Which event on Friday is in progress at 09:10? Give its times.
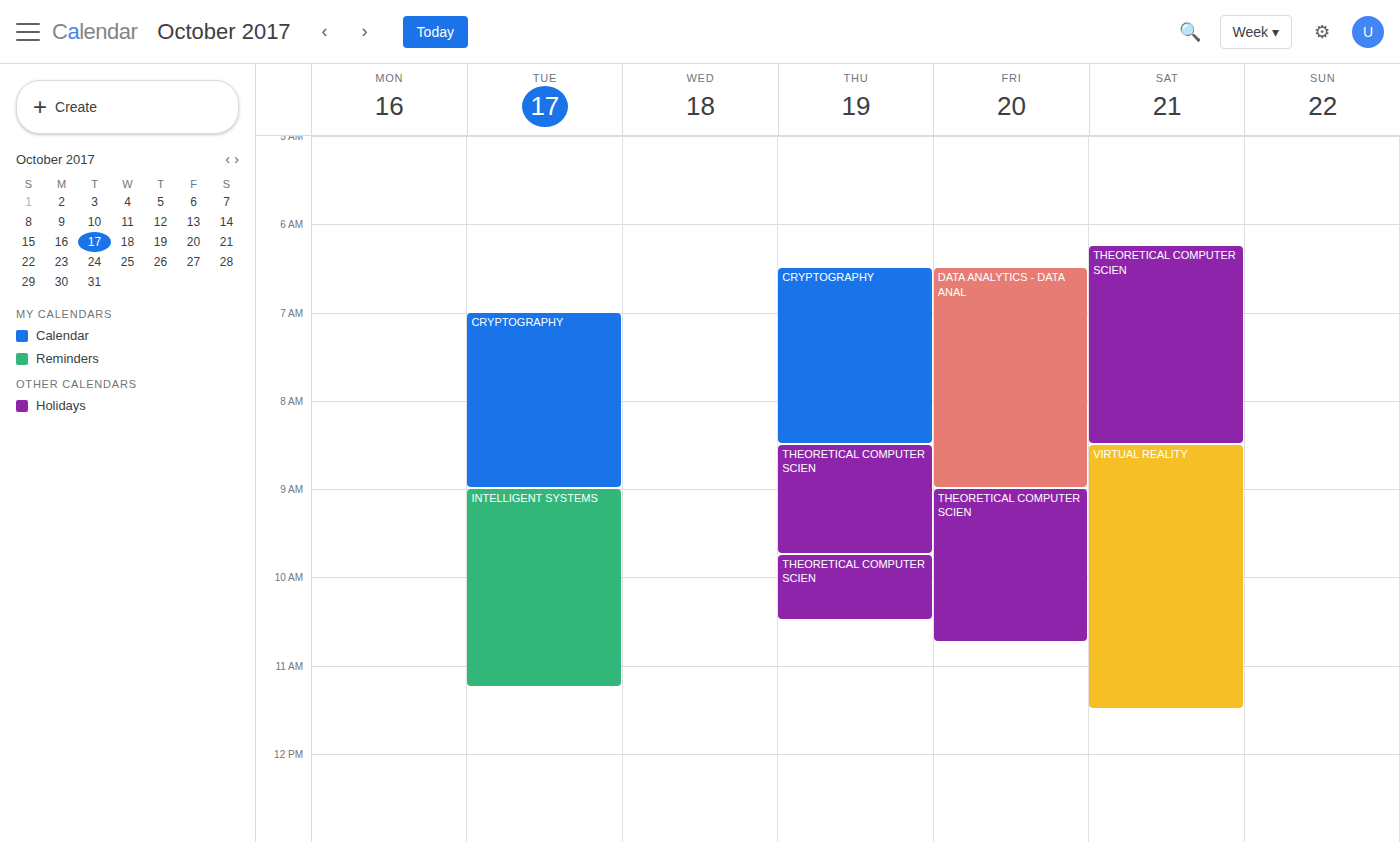
"THEORETICAL COMPUTER SCIEN", 09:00 to 10:45